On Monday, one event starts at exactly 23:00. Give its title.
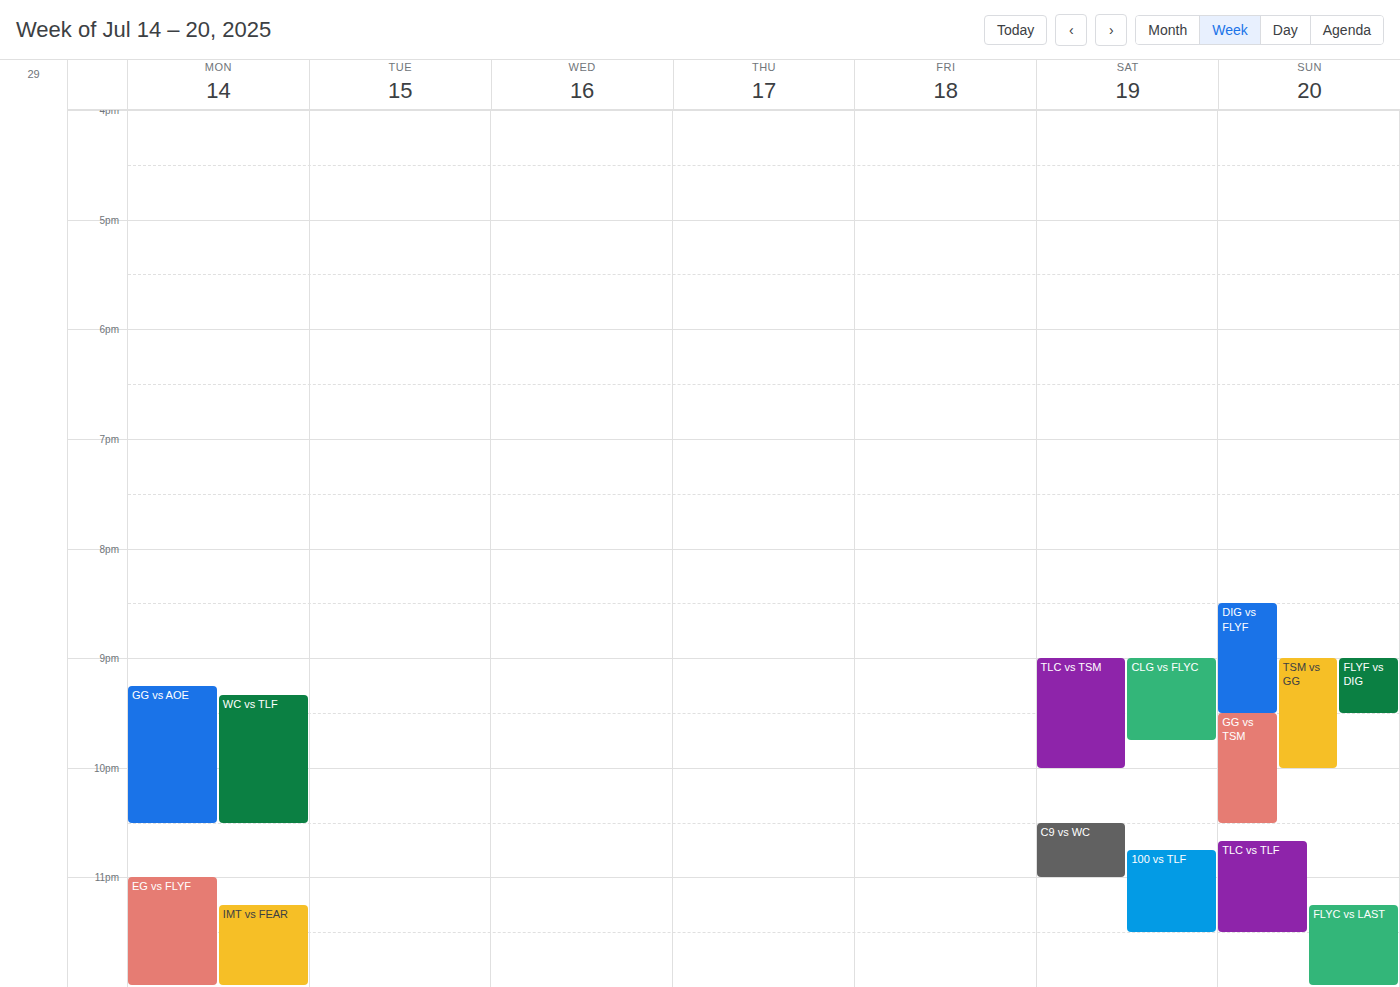
"EG vs FLYF"